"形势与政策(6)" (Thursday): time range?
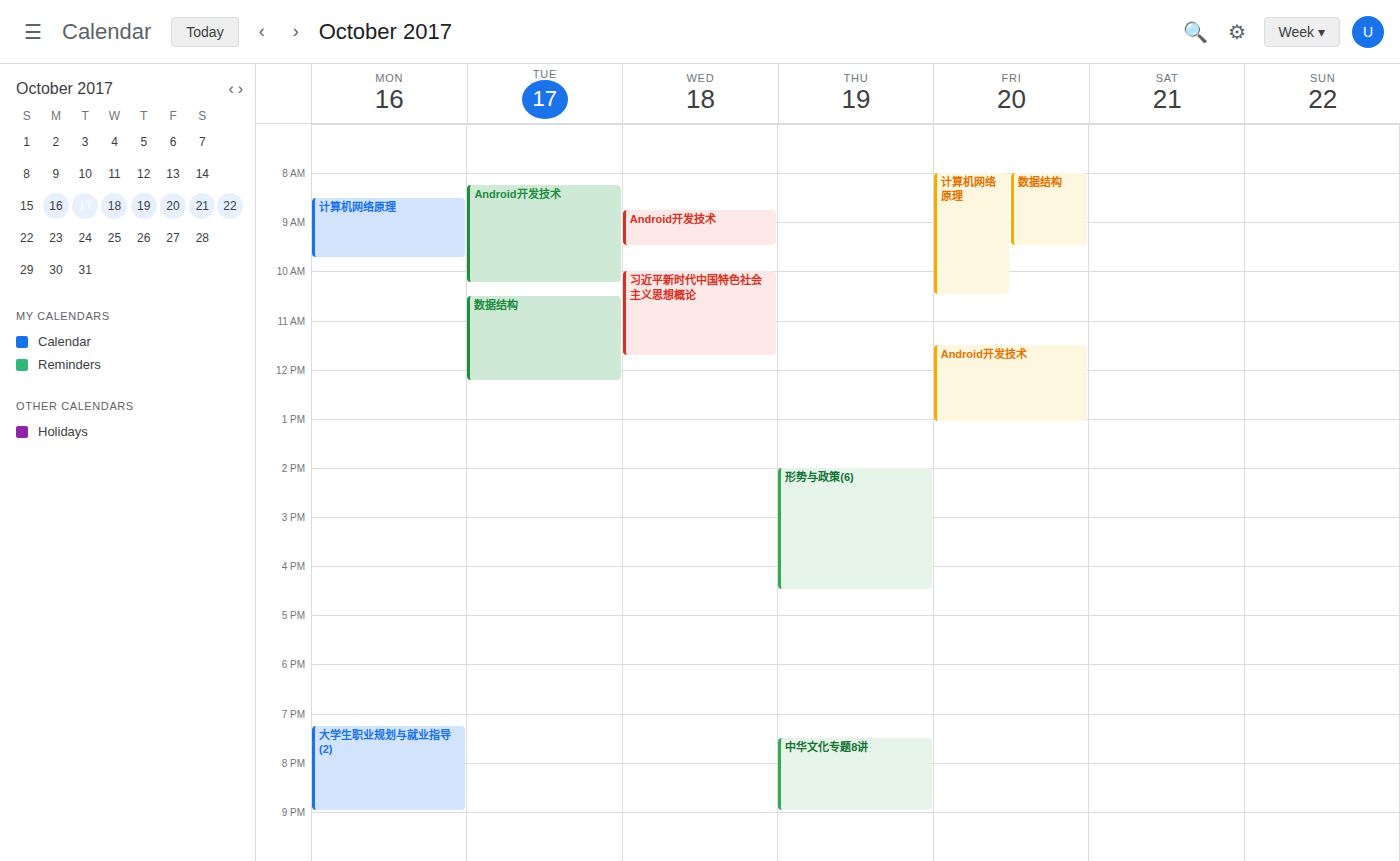
2:00 PM to 4:30 PM